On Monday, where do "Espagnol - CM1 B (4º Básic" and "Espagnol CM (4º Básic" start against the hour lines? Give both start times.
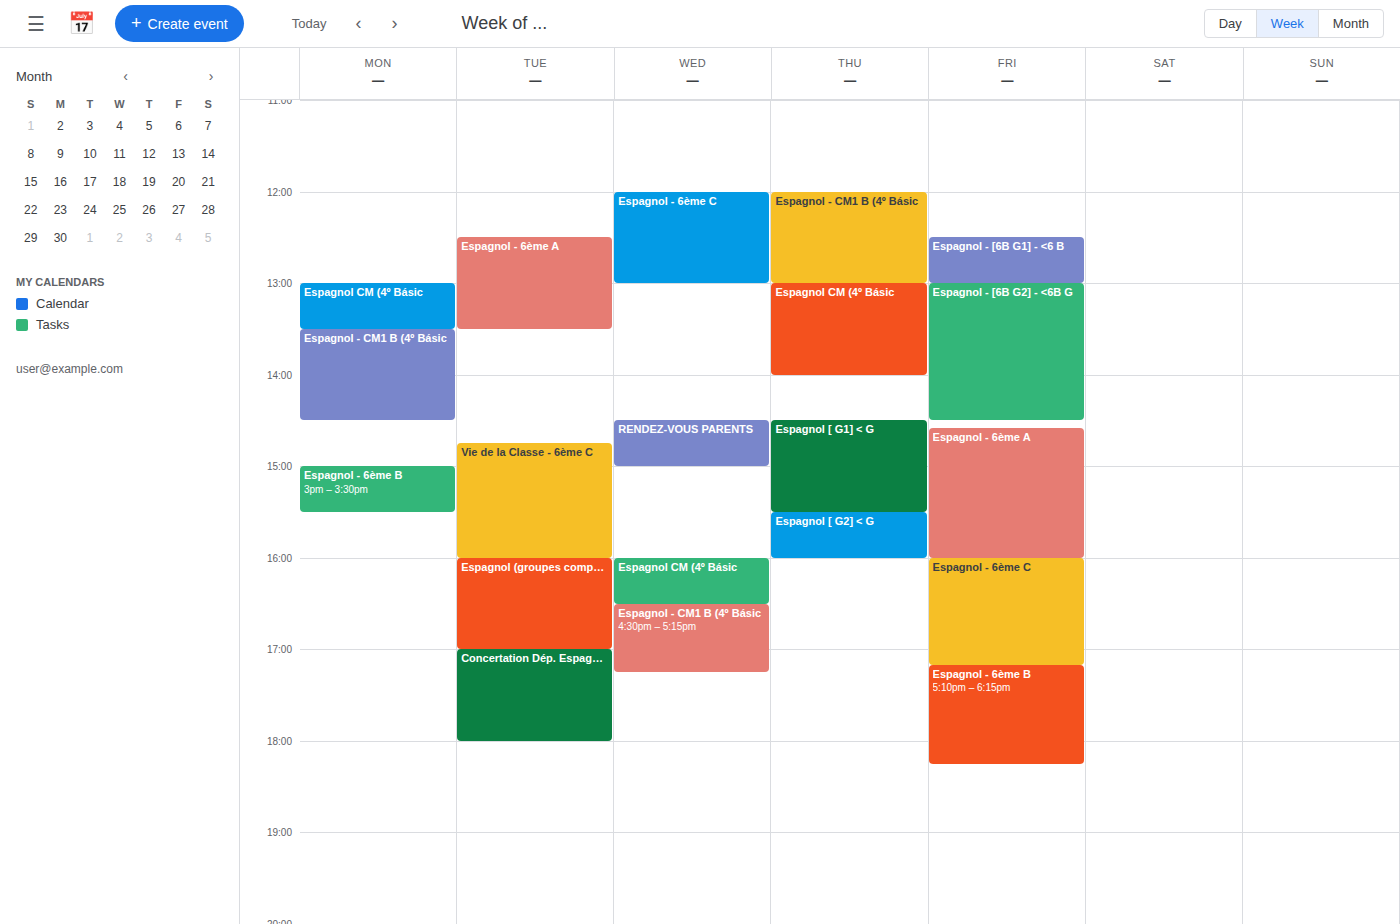
"Espagnol - CM1 B (4º Básic": 13:30, halfway between the 13:00 and 14:00 lines. "Espagnol CM (4º Básic": 13:00, exactly on the 13:00 line.